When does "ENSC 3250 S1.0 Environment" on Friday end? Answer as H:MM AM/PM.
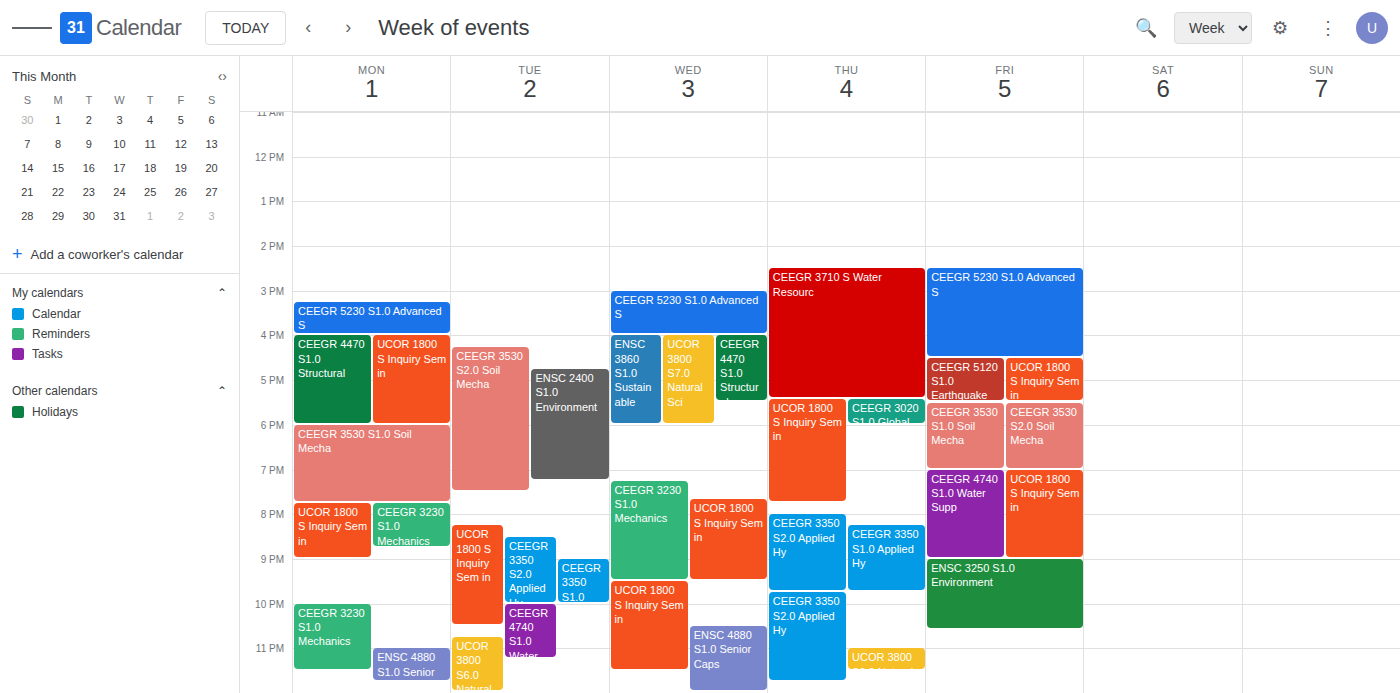
10:35 PM